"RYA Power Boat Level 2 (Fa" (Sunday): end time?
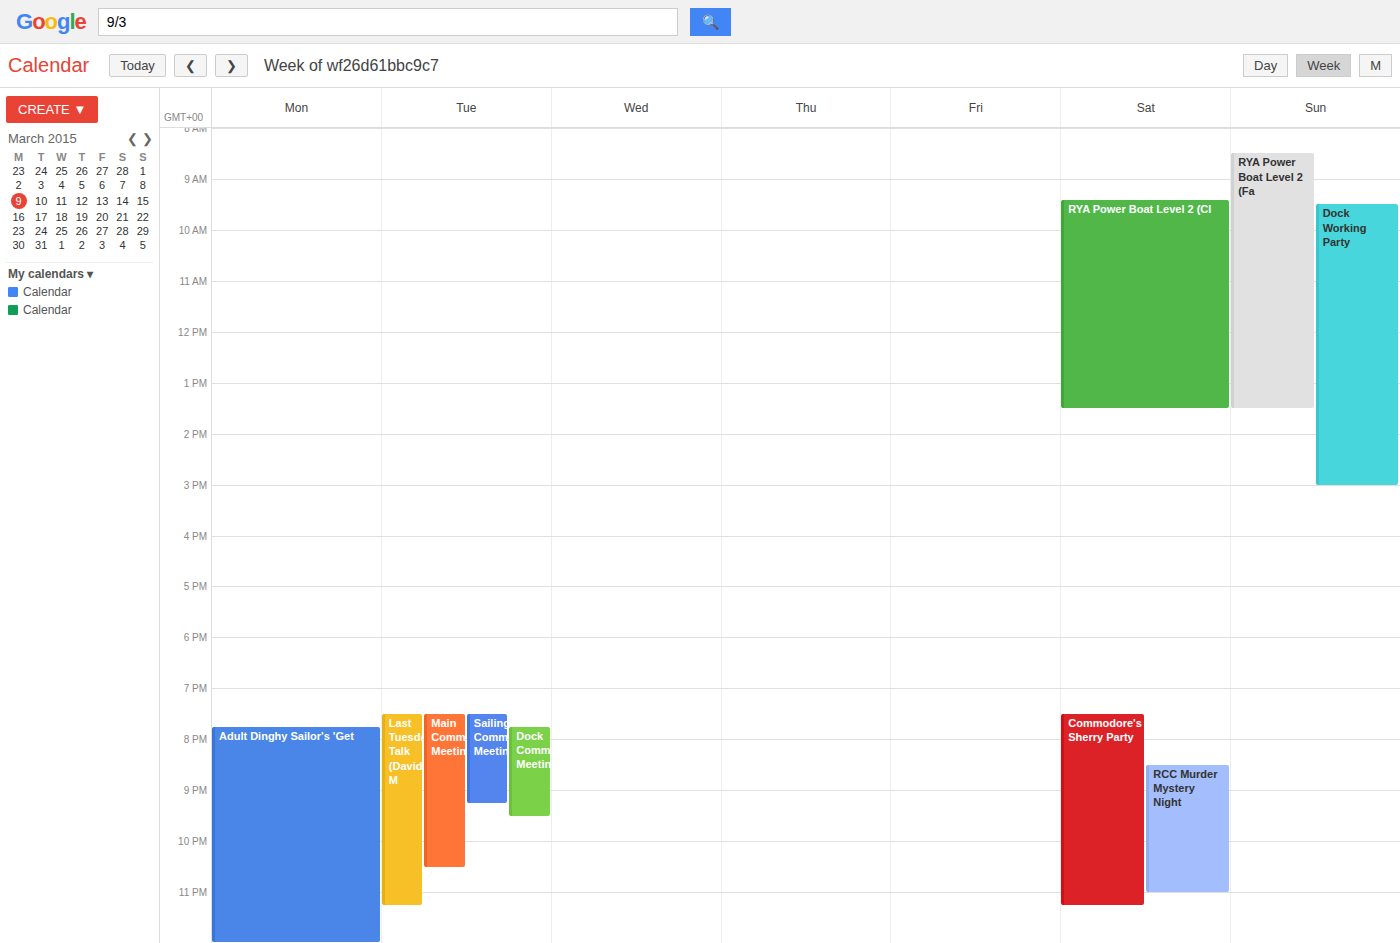
1:30 PM